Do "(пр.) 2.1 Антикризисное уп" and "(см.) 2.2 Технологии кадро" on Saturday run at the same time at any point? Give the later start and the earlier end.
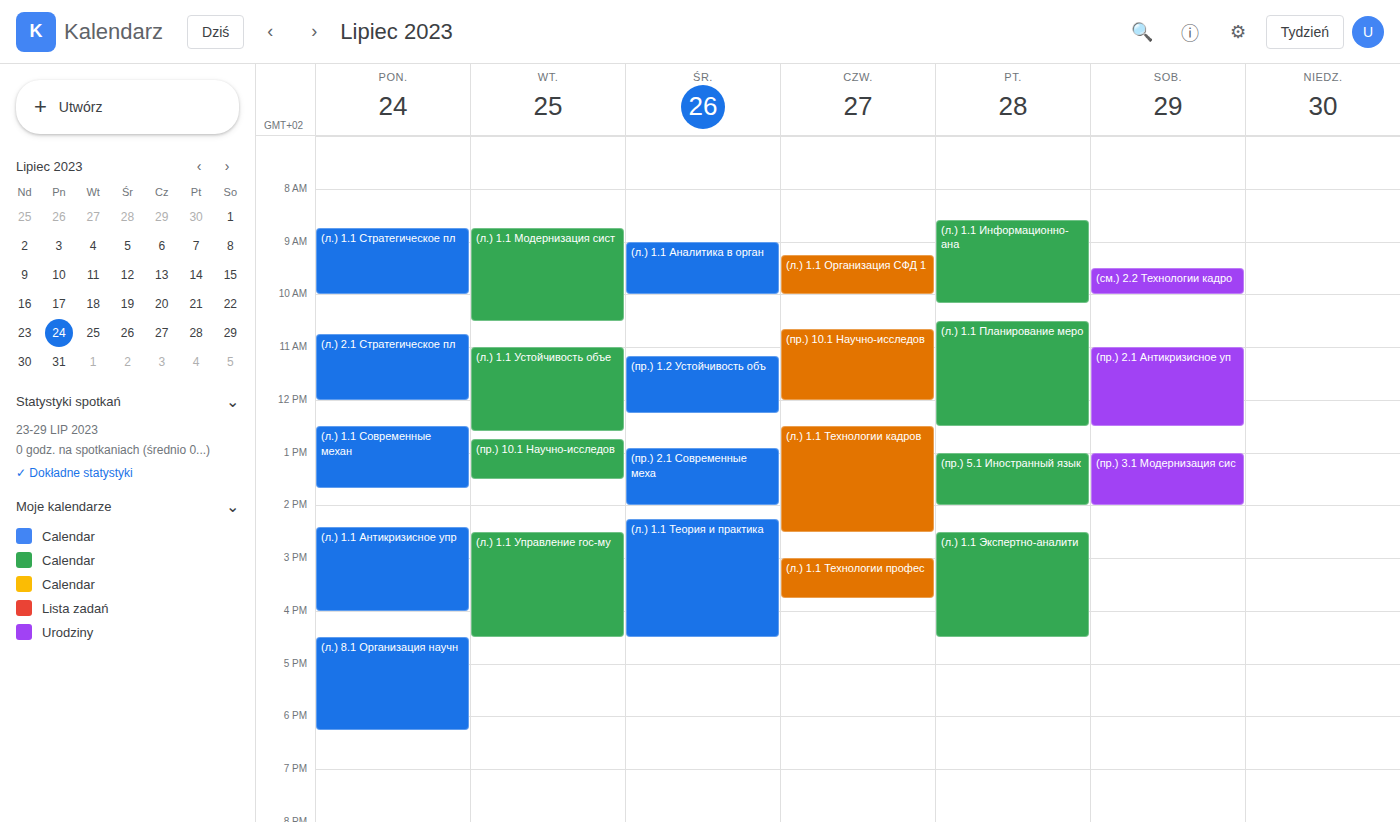
"(см.) 2.2 Технологии кадро" ends at 10:00 and "(пр.) 2.1 Антикризисное уп" starts at 11:00 -- no overlap.